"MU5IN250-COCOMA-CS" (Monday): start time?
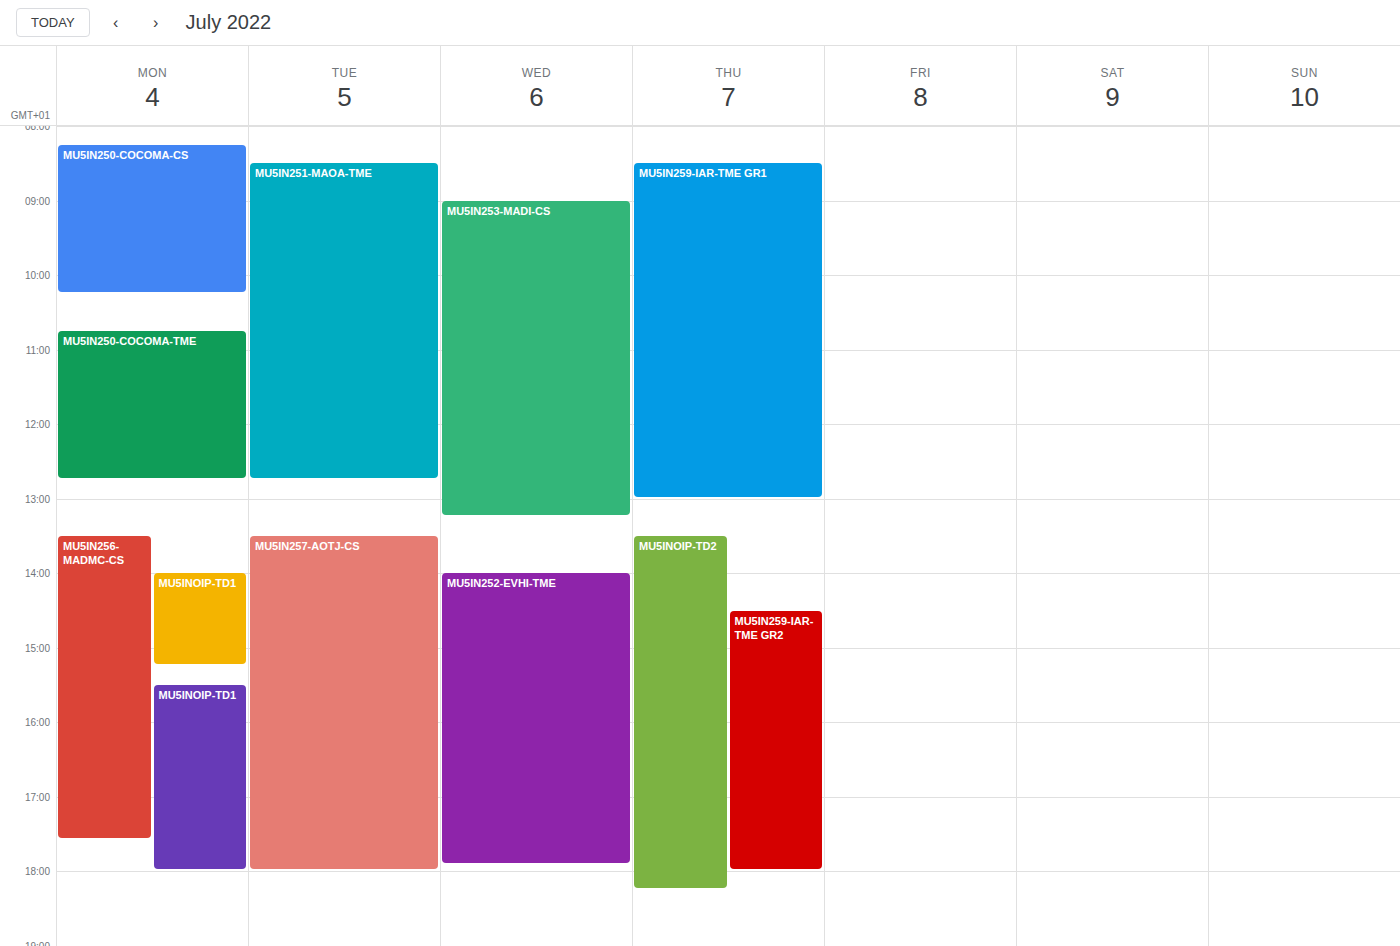
8:15 AM